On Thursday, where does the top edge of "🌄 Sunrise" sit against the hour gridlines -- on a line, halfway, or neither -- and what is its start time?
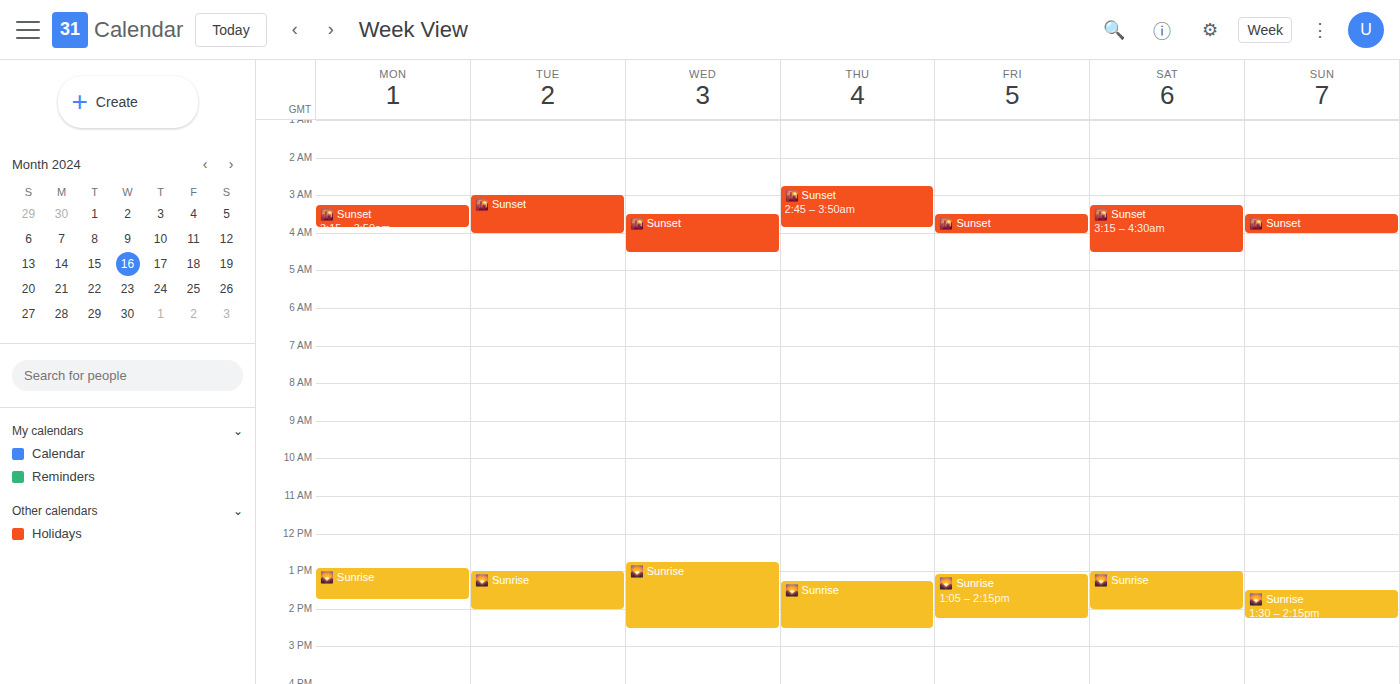
1:15 PM -- neither: a quarter of the way from the 1 PM line to the 2 PM line.